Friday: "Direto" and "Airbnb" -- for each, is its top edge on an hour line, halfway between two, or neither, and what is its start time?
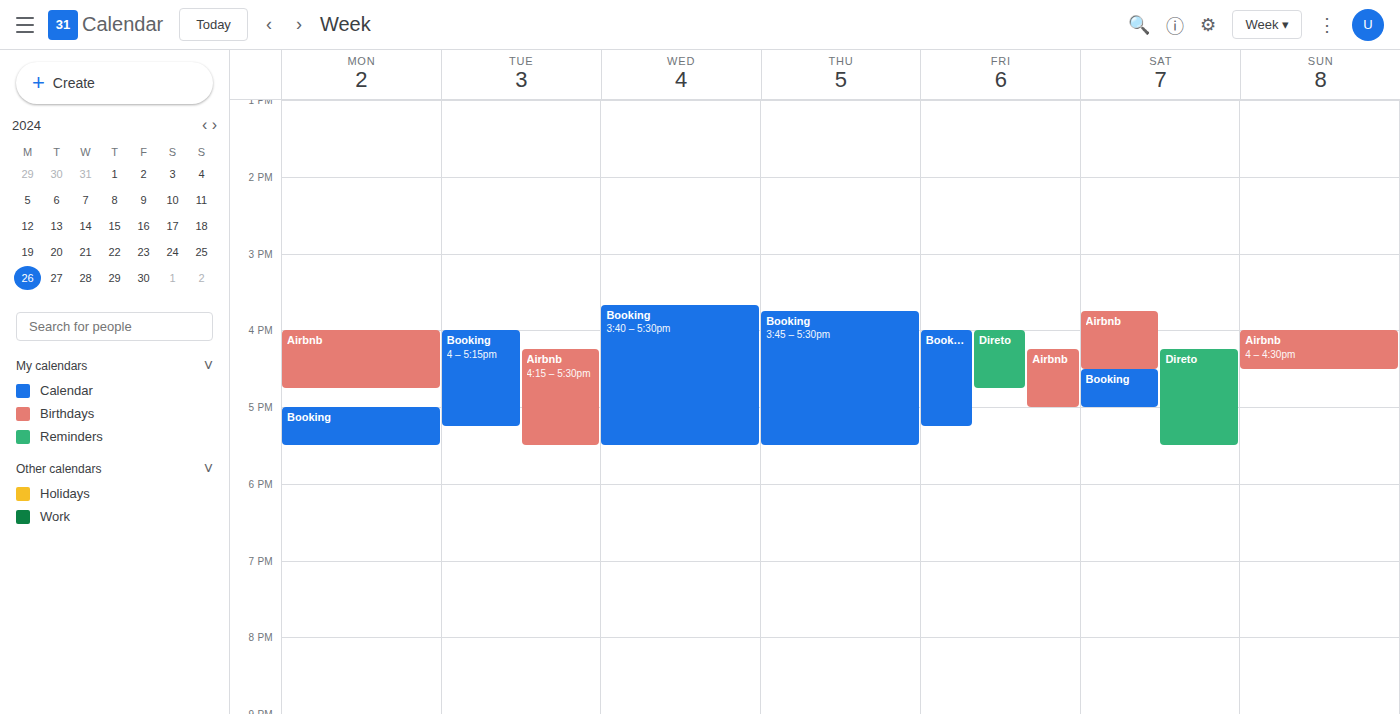
"Direto": 4:00 PM, exactly on the 4 PM line. "Airbnb": 4:15 PM, neither: a quarter of the way from the 4 PM line to the 5 PM line.